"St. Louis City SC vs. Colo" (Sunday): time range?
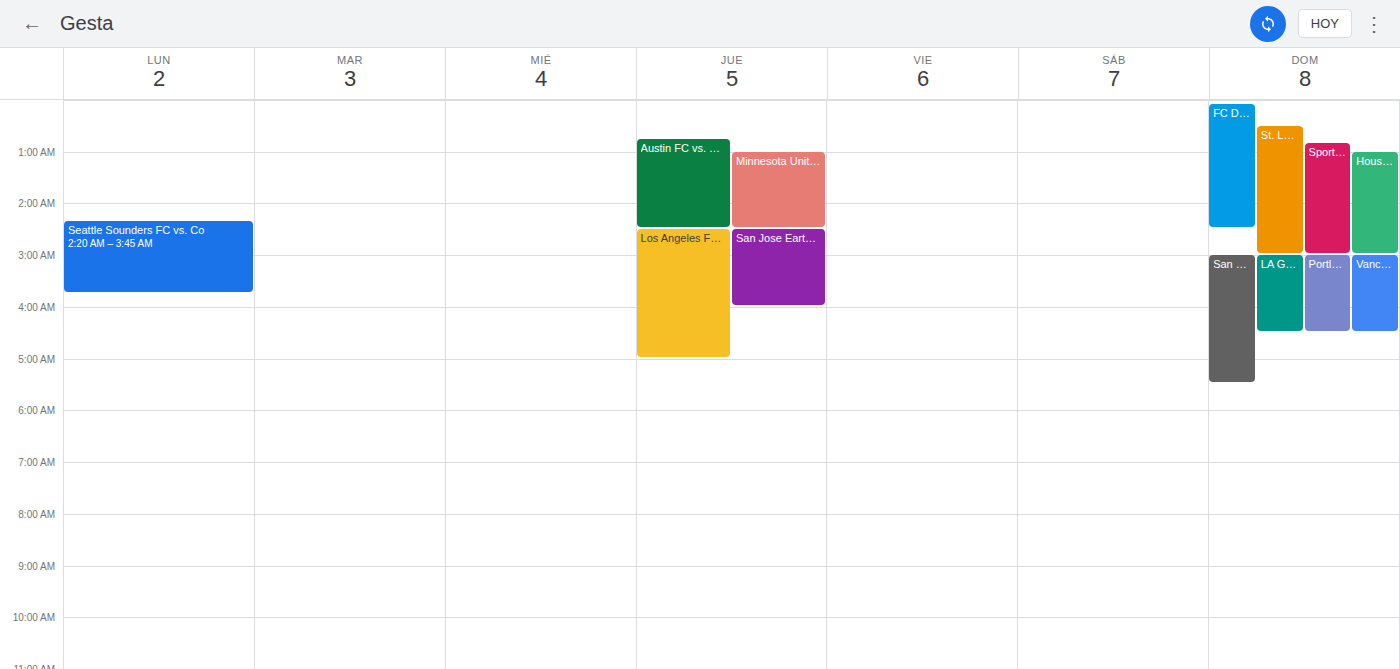
12:30 AM to 3:00 AM